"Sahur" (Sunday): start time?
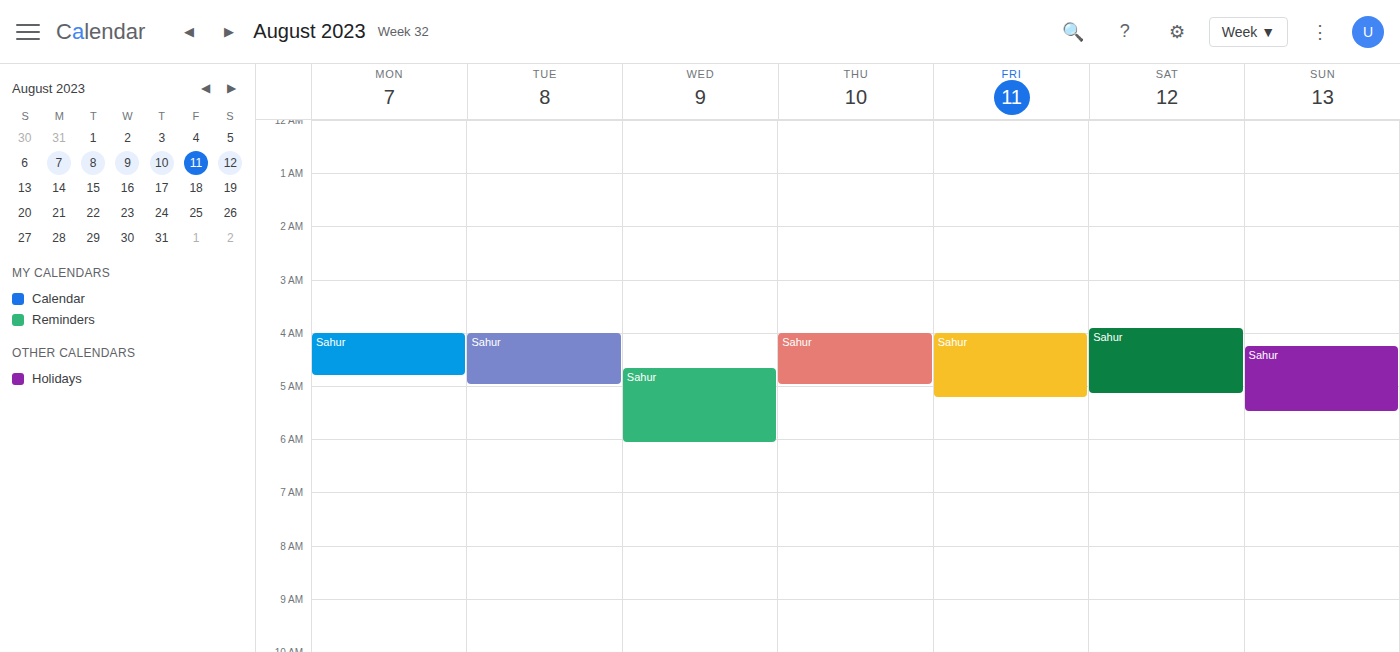
4:15 AM